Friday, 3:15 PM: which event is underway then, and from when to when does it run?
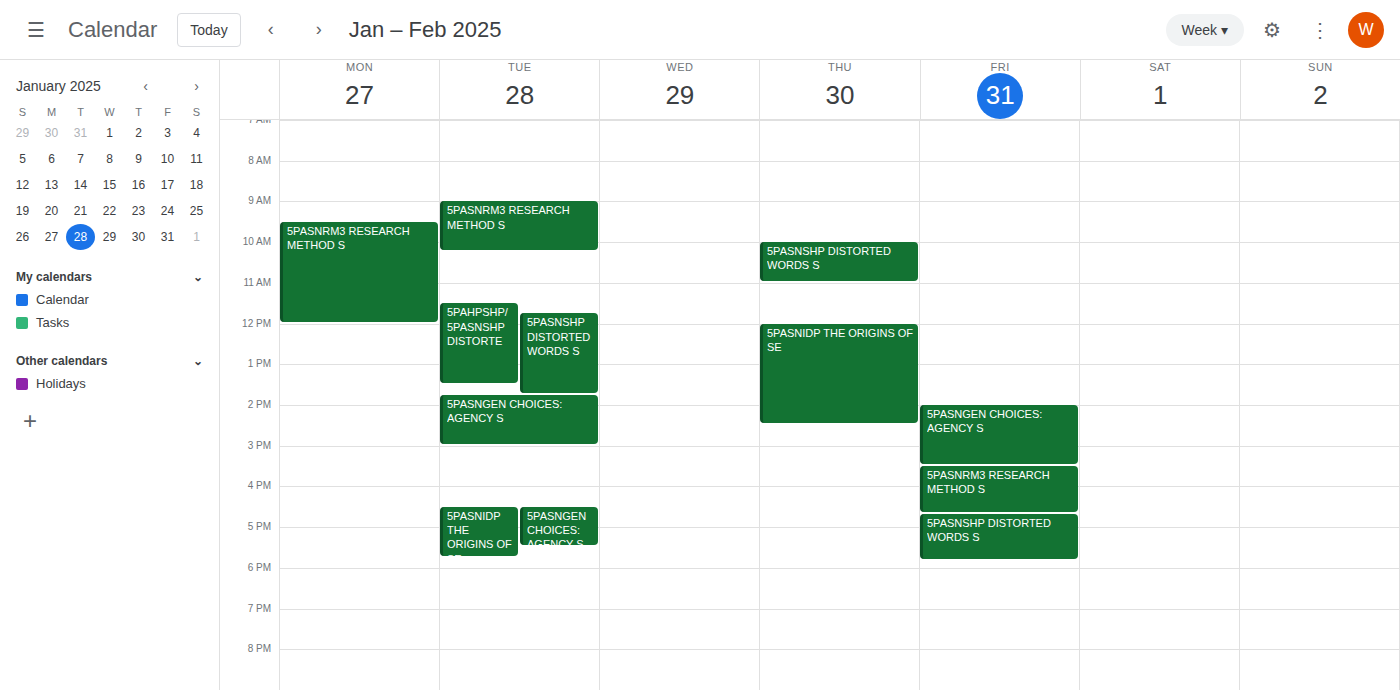
"5PASNGEN CHOICES: AGENCY S", 2:00 PM to 3:30 PM